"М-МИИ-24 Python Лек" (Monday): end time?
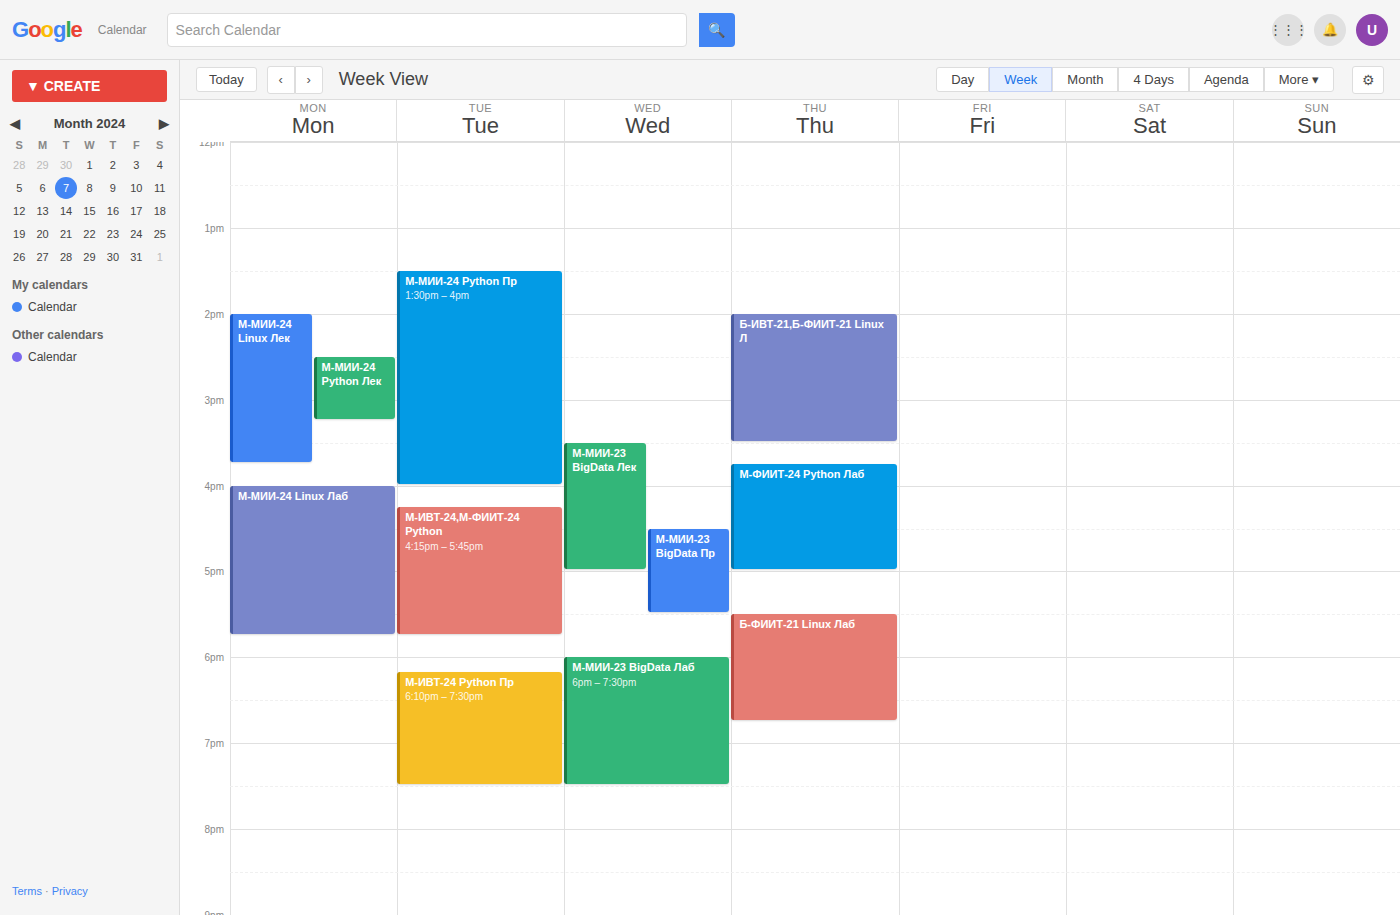
15:15